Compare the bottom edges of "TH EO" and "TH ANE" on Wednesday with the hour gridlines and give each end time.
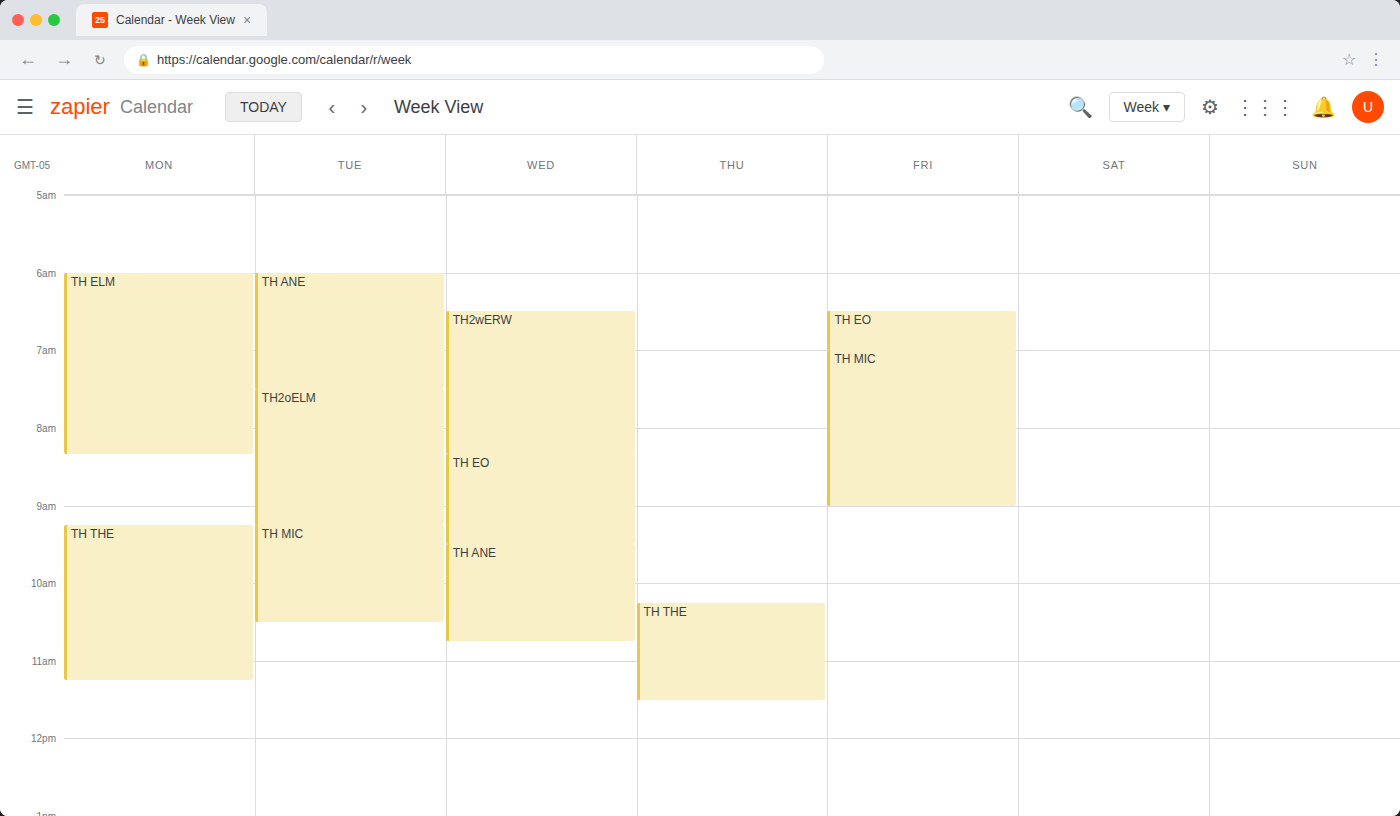
"TH EO": 09:30, halfway between the 09:00 and 10:00 lines. "TH ANE": 10:45, neither: three quarters of the way from the 10:00 line to the 11:00 line.